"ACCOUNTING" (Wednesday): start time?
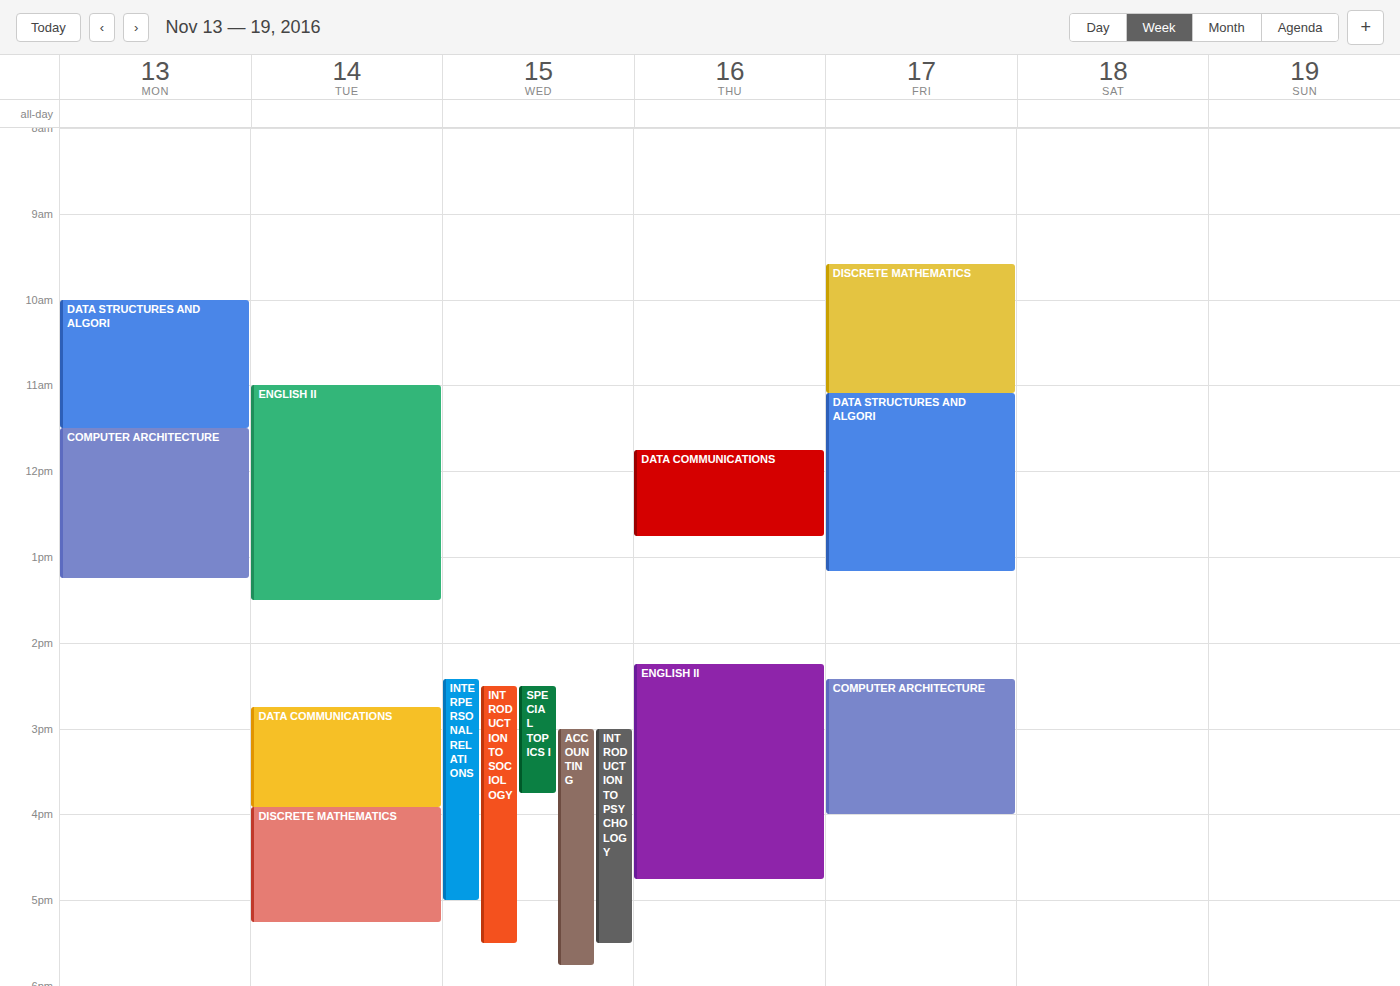
15:00